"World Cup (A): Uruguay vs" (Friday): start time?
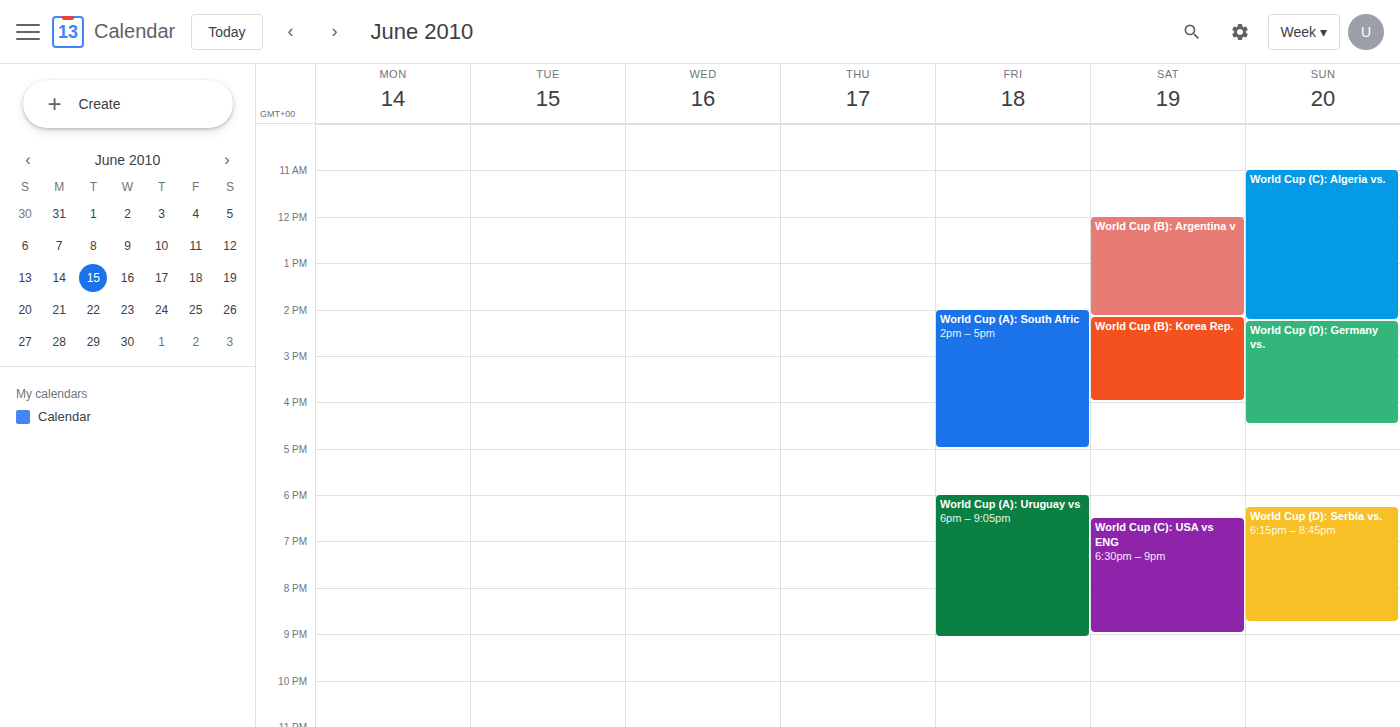
6:00 PM